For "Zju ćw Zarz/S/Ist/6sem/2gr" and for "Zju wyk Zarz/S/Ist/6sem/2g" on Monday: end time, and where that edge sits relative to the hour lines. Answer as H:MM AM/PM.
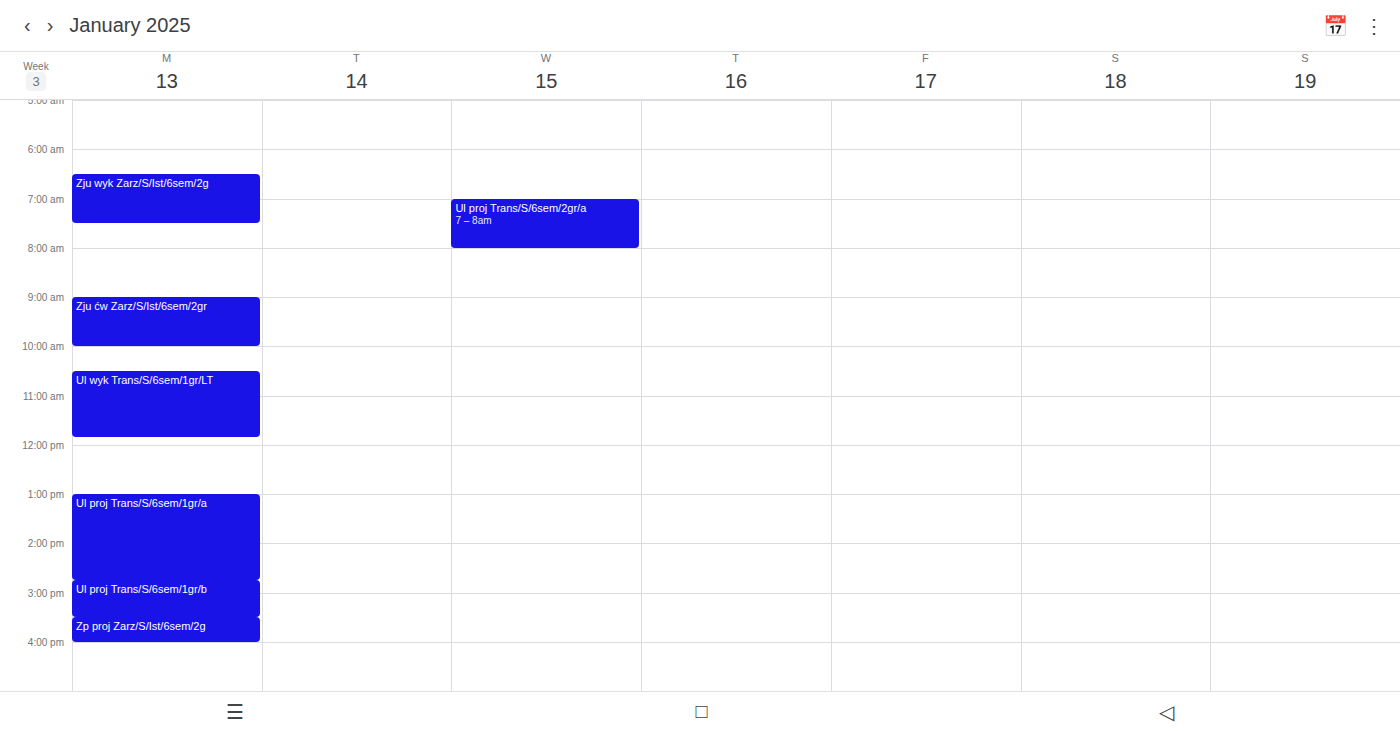
"Zju ćw Zarz/S/Ist/6sem/2gr": 10:00 AM, exactly on the 10 AM line. "Zju wyk Zarz/S/Ist/6sem/2g": 7:30 AM, halfway between the 7 AM and 8 AM lines.